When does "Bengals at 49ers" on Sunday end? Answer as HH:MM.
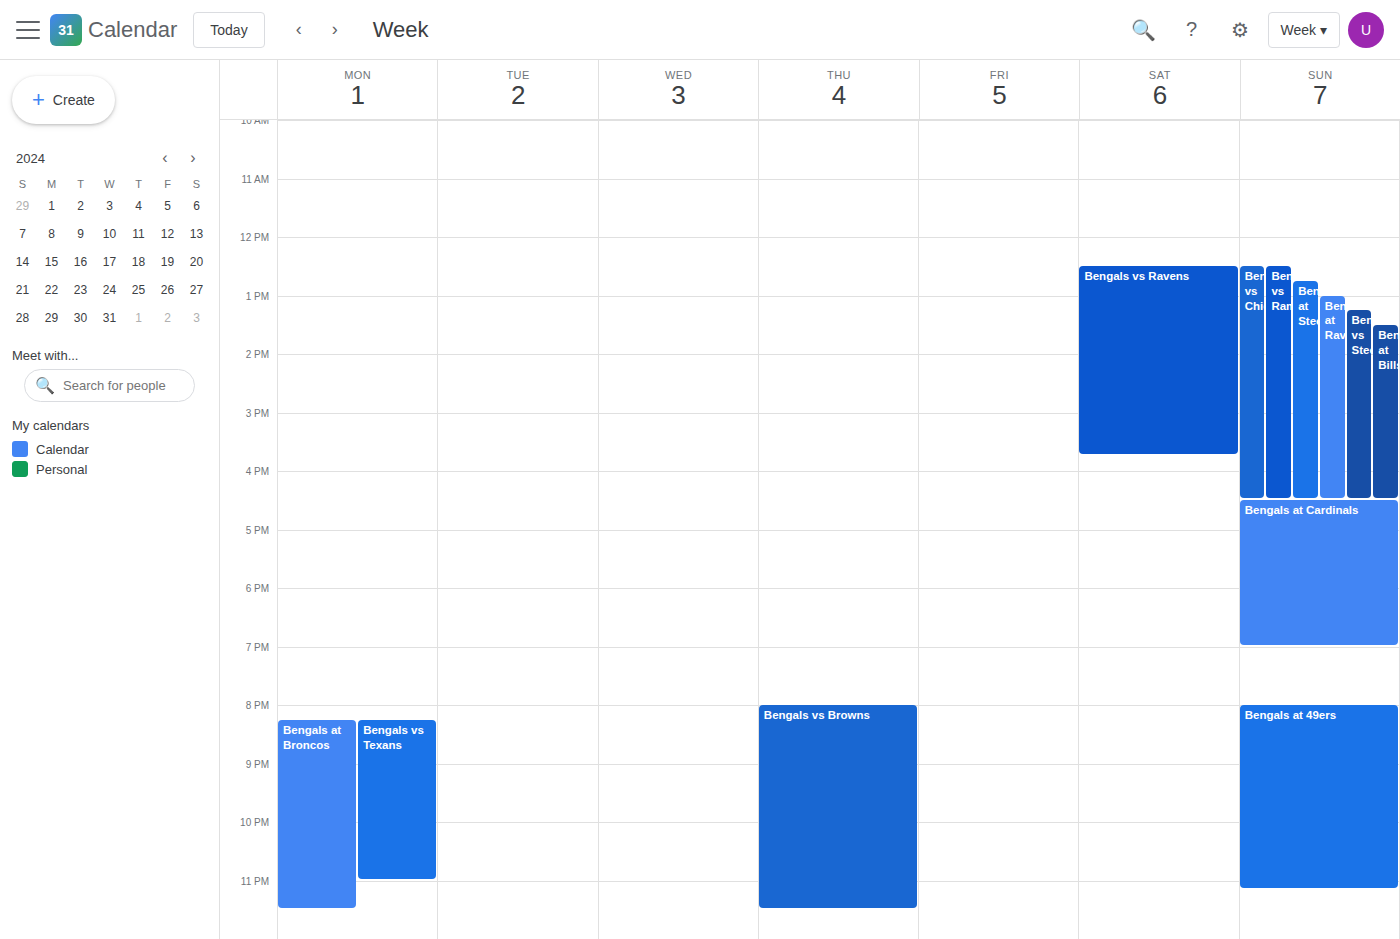
23:10